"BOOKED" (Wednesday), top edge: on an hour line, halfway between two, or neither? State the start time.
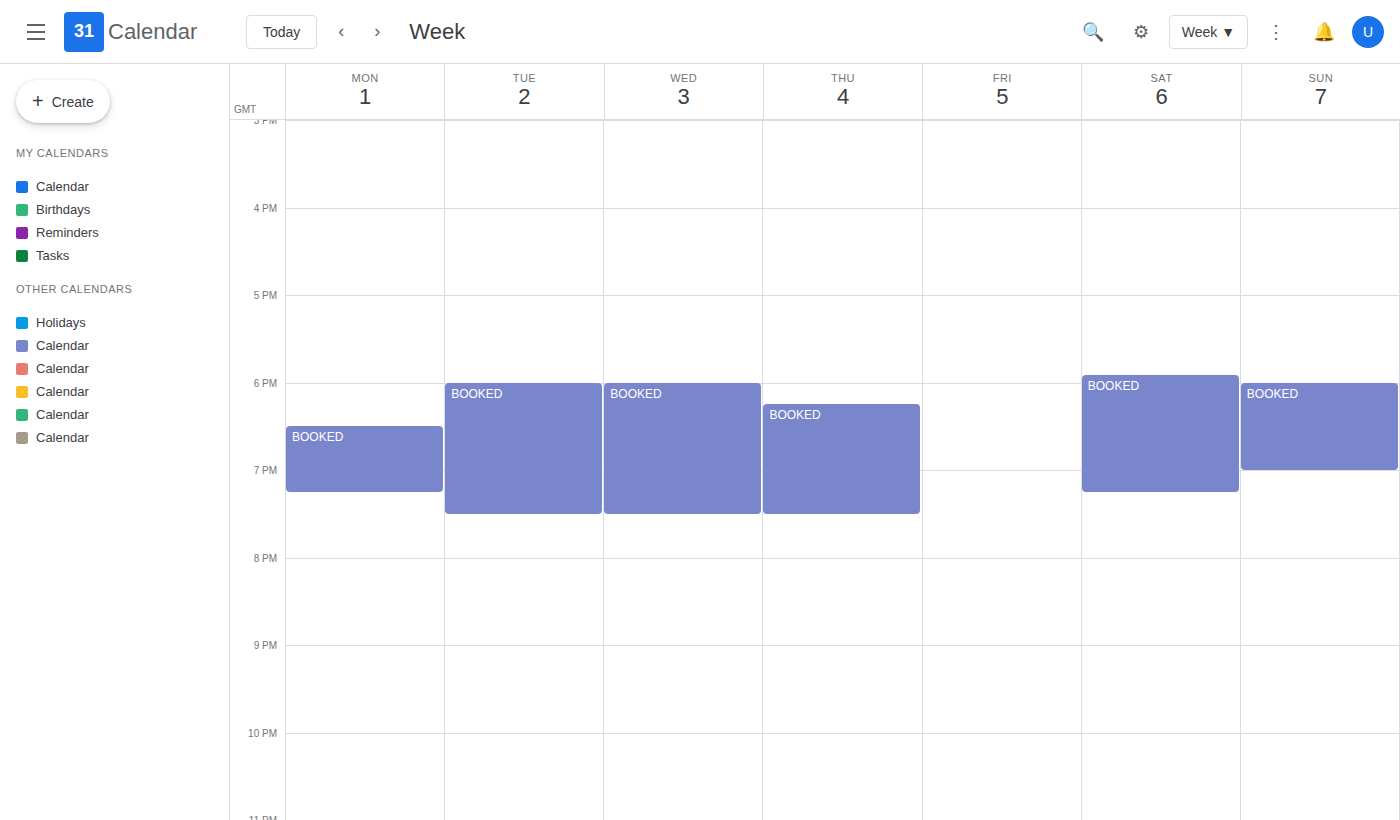
6:00 PM -- exactly on the 6 PM line.